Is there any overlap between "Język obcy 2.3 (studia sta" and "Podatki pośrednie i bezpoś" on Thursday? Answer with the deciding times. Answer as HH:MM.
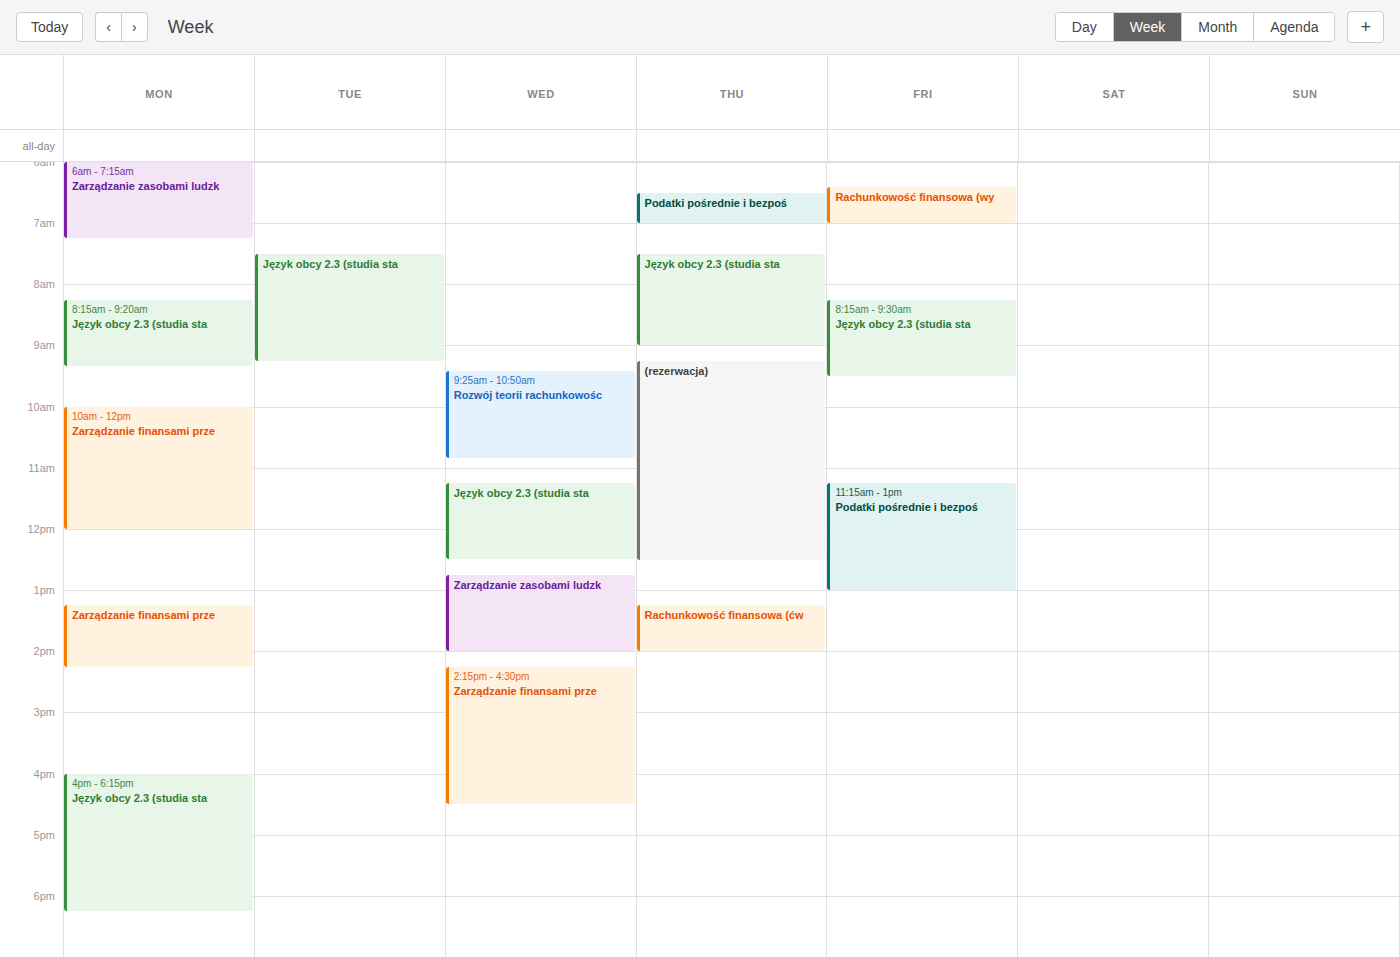
"Podatki pośrednie i bezpoś" ends at 07:00 and "Język obcy 2.3 (studia sta" starts at 07:30 -- no overlap.